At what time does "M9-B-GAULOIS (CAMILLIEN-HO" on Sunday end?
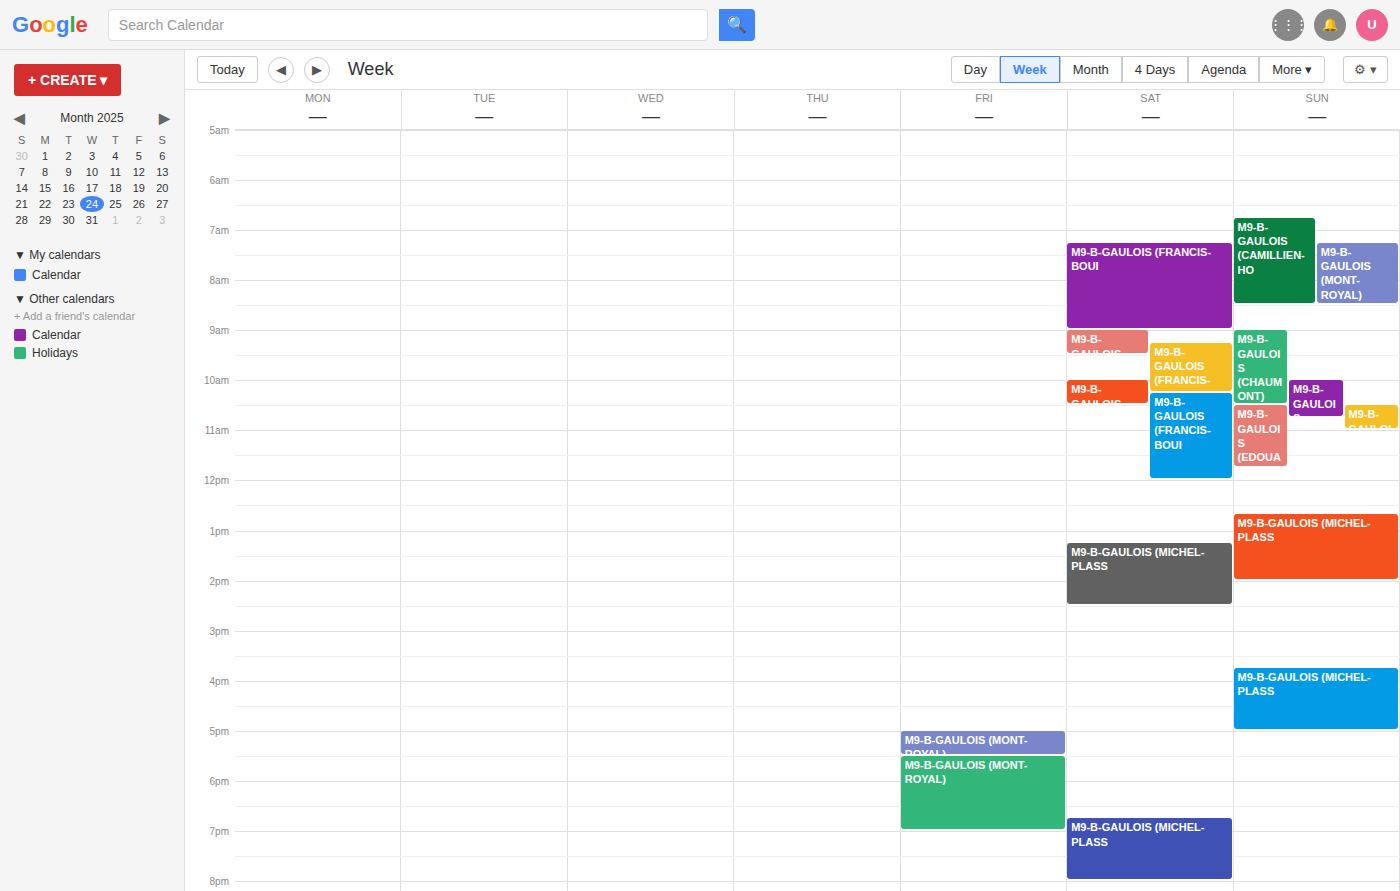
8:30 AM